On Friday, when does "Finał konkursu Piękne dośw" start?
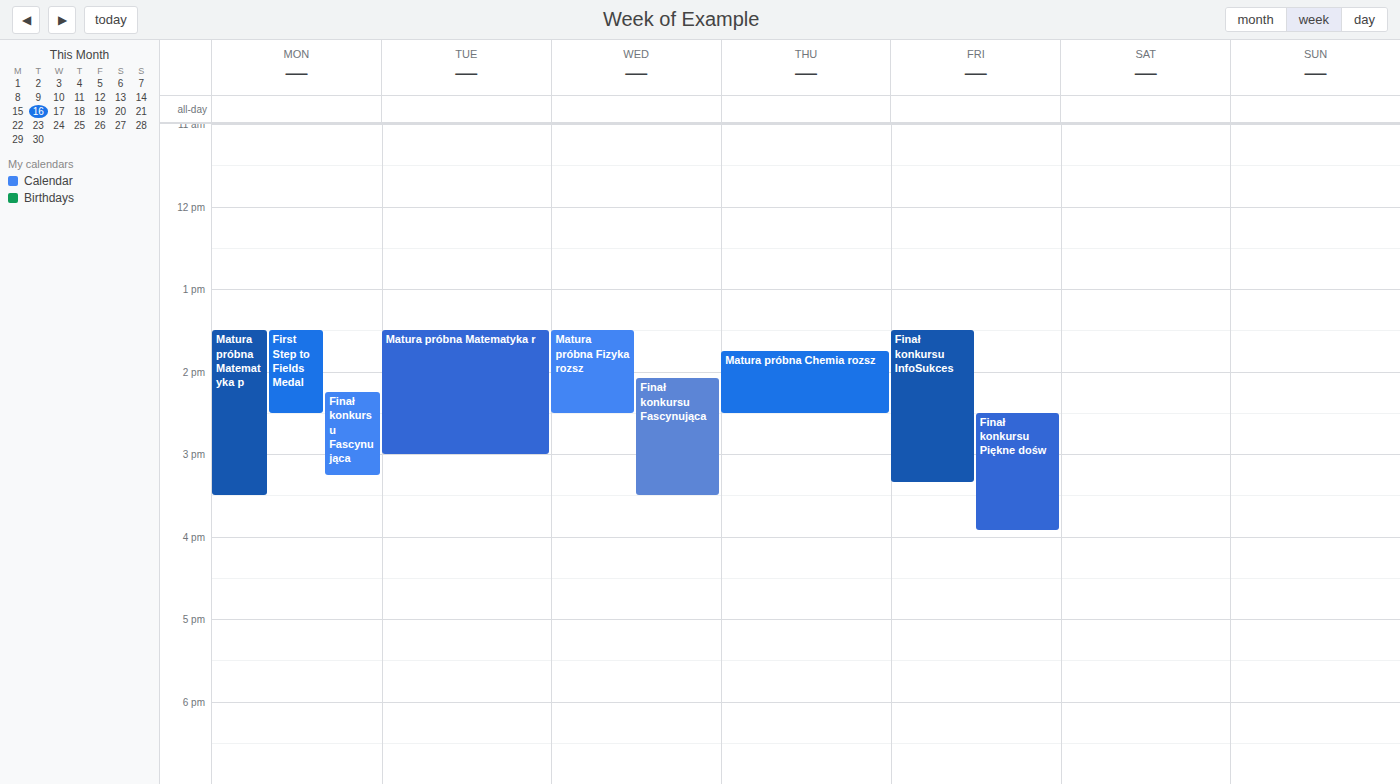
14:30